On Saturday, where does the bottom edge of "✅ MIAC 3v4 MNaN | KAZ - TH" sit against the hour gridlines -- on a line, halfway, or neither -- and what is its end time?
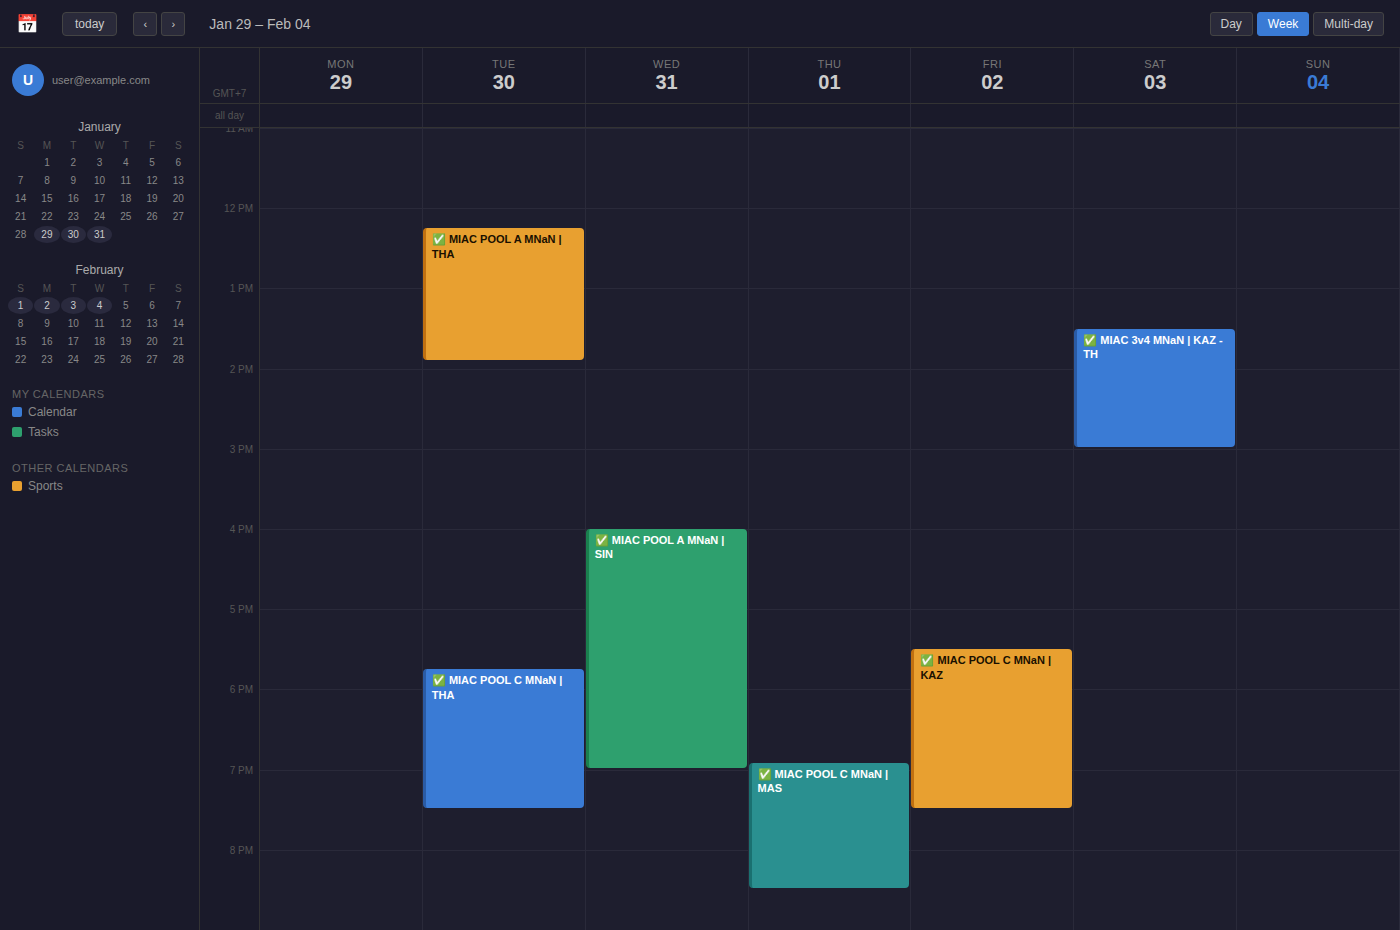
3:00 PM -- exactly on the 3 PM line.